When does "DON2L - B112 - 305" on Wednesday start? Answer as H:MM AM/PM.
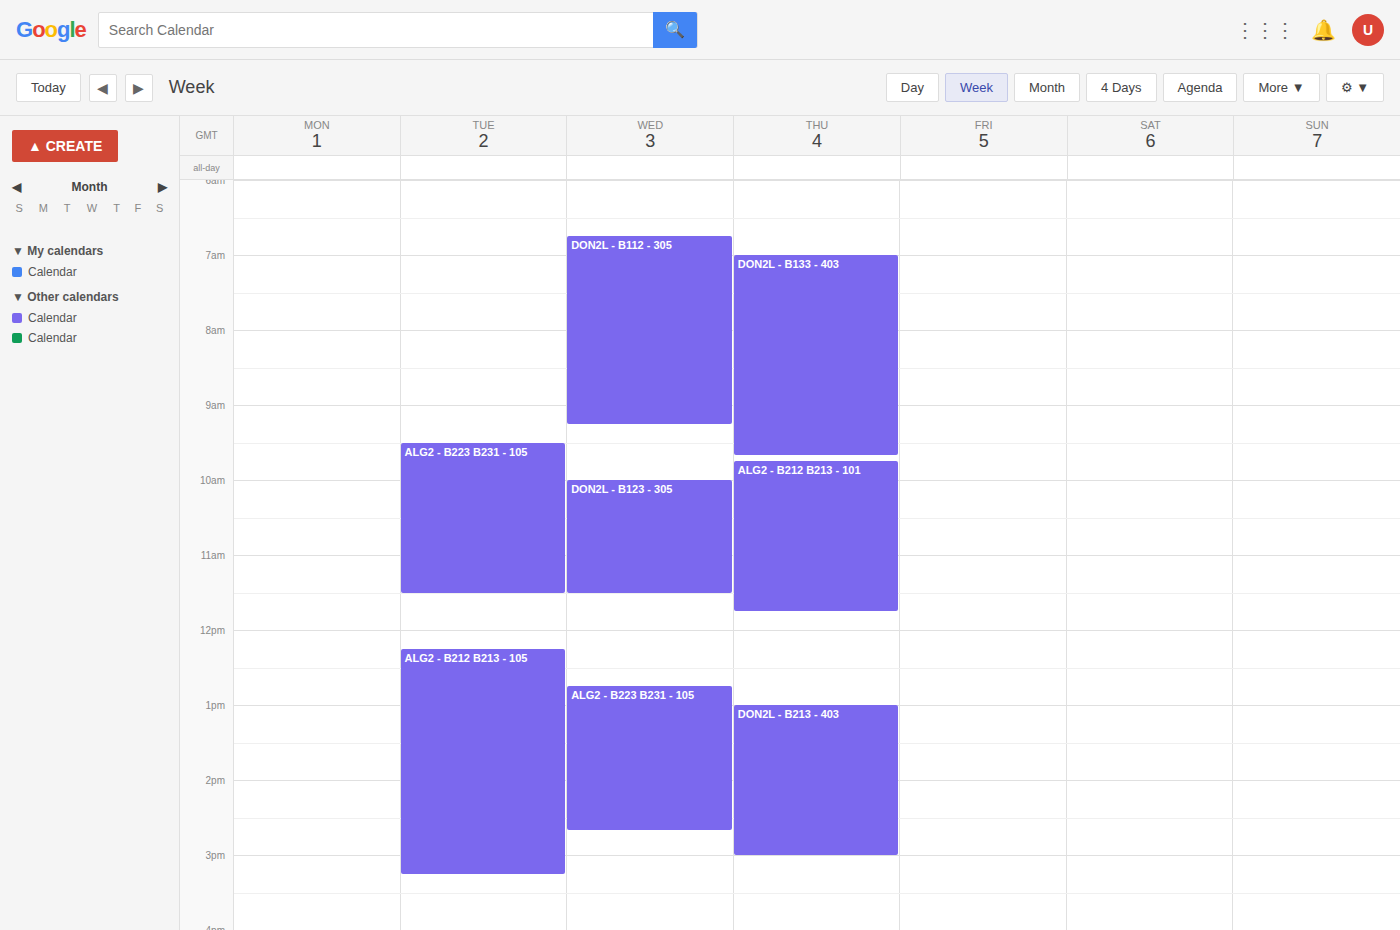
6:45 AM